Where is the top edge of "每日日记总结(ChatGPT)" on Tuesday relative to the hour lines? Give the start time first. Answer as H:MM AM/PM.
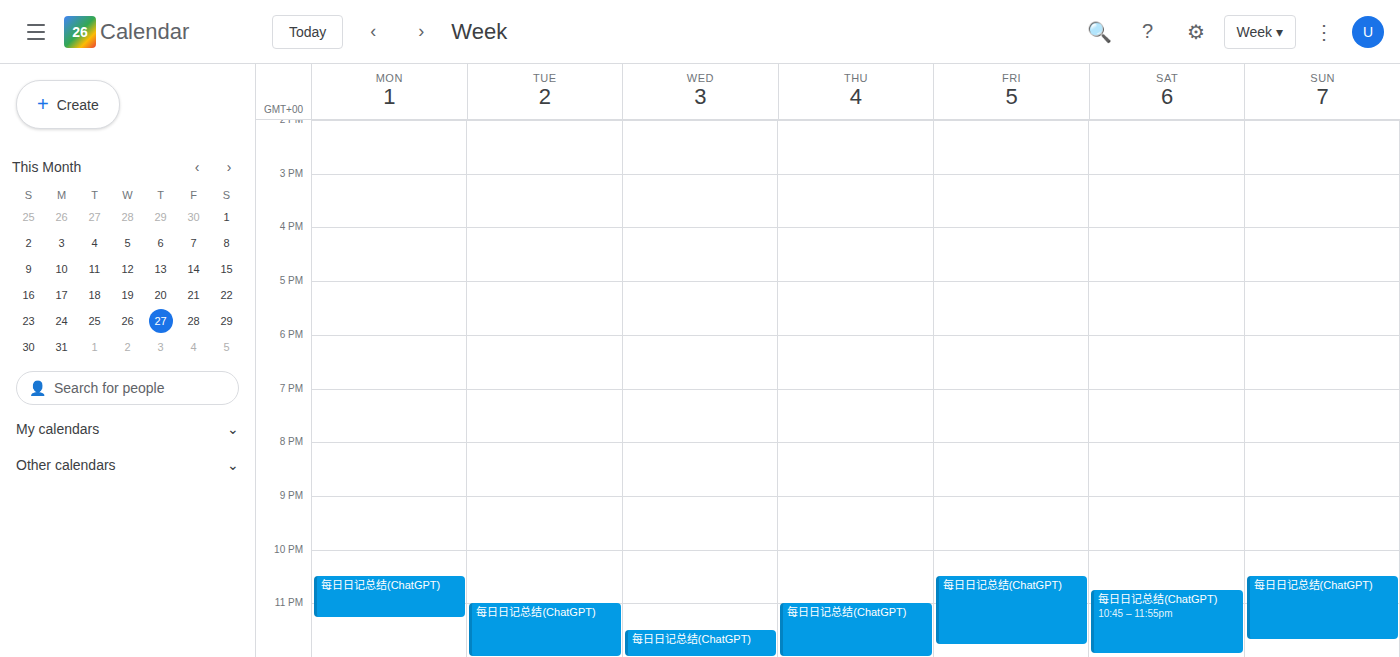
11:00 PM -- exactly on the 11 PM line.